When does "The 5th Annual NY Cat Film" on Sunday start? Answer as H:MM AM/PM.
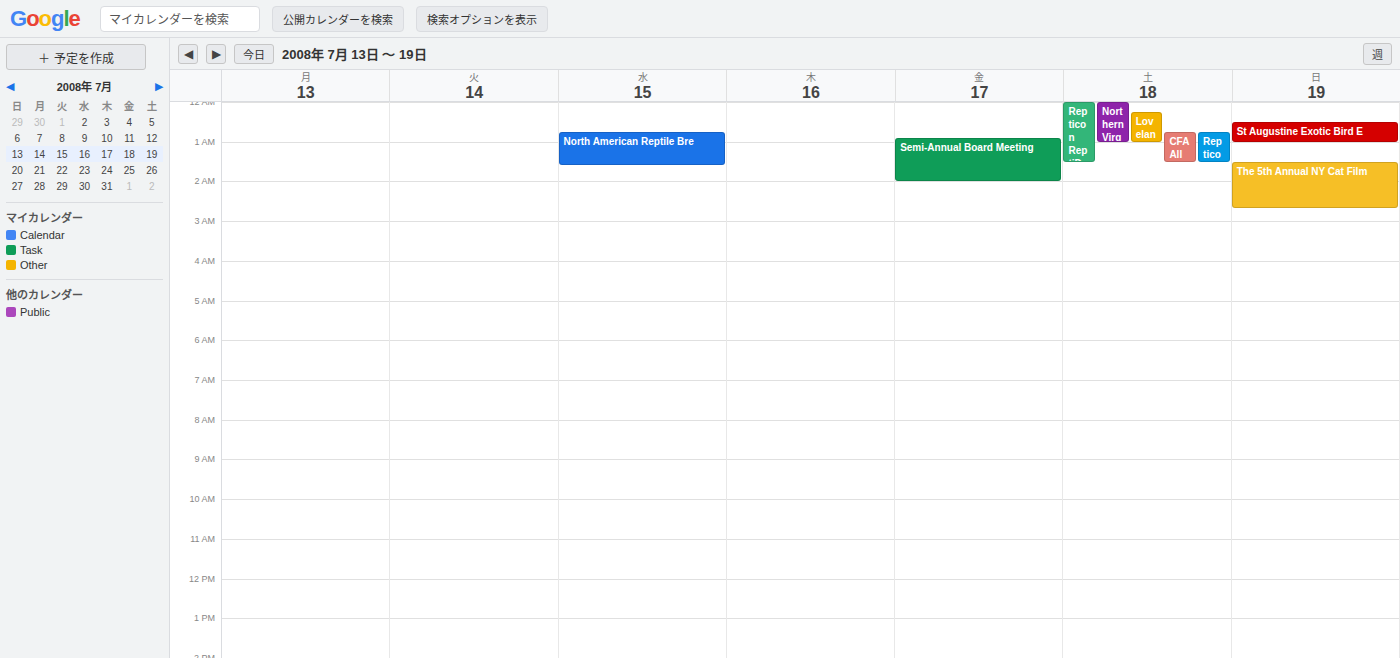
1:30 AM